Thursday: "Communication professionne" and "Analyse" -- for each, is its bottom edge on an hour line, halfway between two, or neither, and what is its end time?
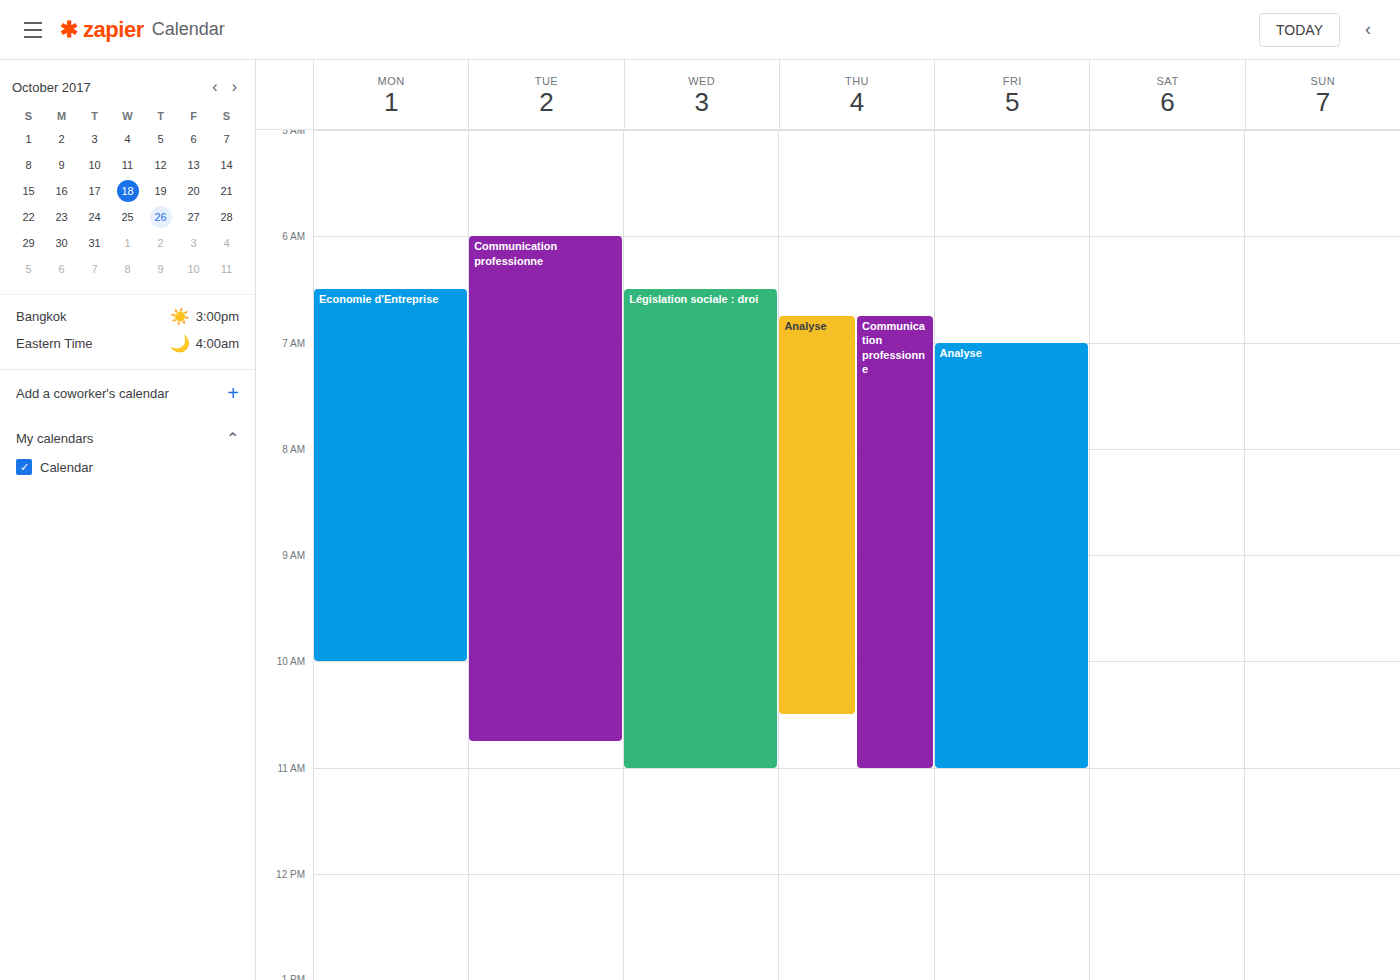
"Communication professionne": 11:00, exactly on the 11:00 line. "Analyse": 10:30, halfway between the 10:00 and 11:00 lines.